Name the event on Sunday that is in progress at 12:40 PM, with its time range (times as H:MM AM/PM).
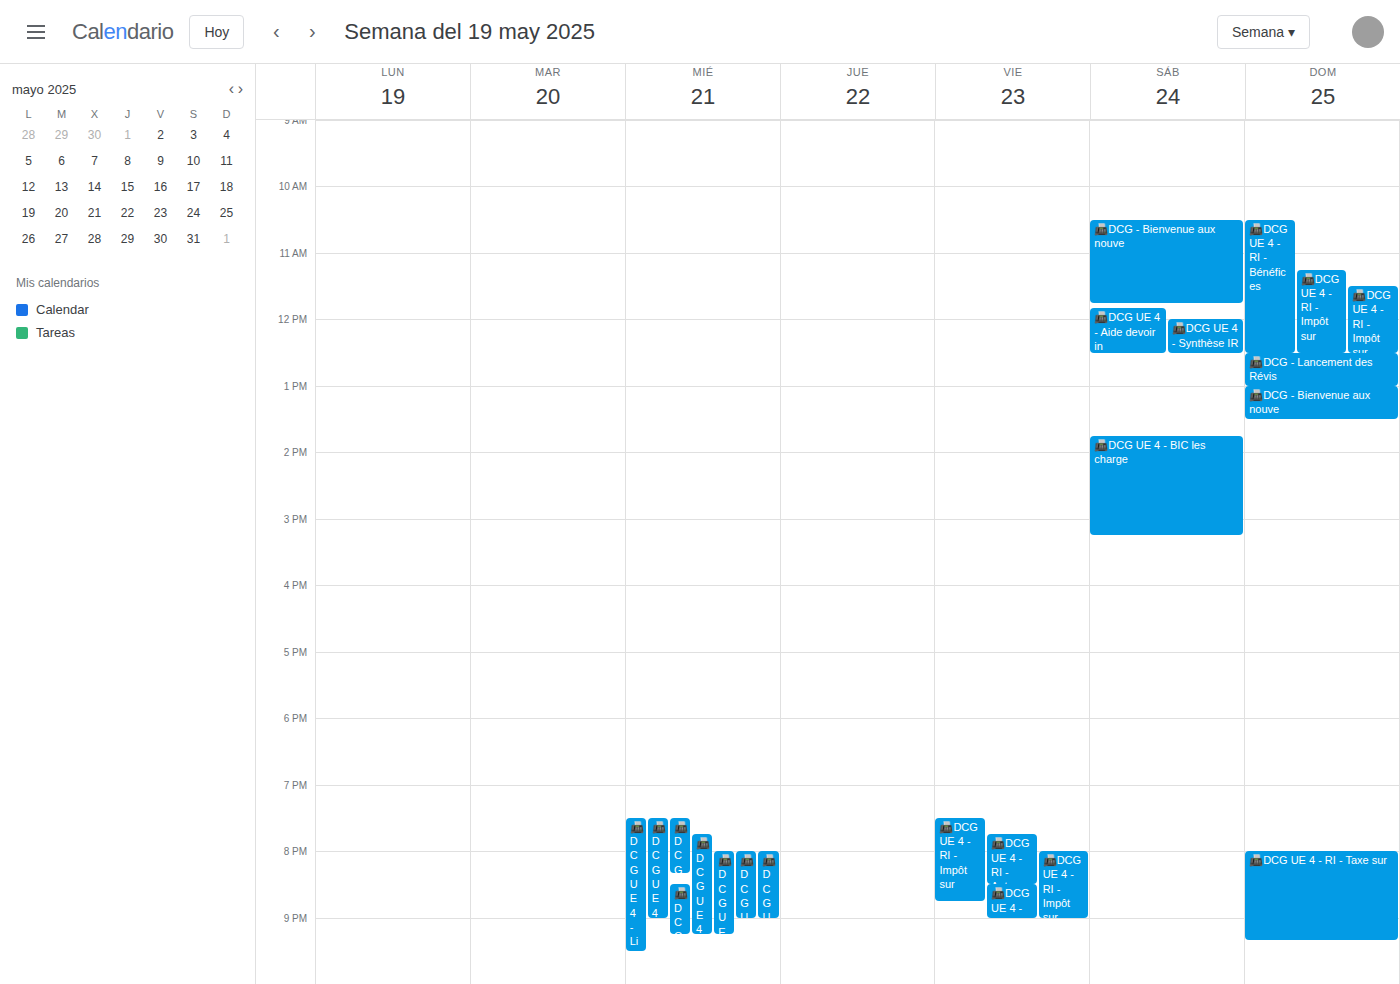
"📠DCG - Lancement des Révis", 12:30 PM to 1:00 PM